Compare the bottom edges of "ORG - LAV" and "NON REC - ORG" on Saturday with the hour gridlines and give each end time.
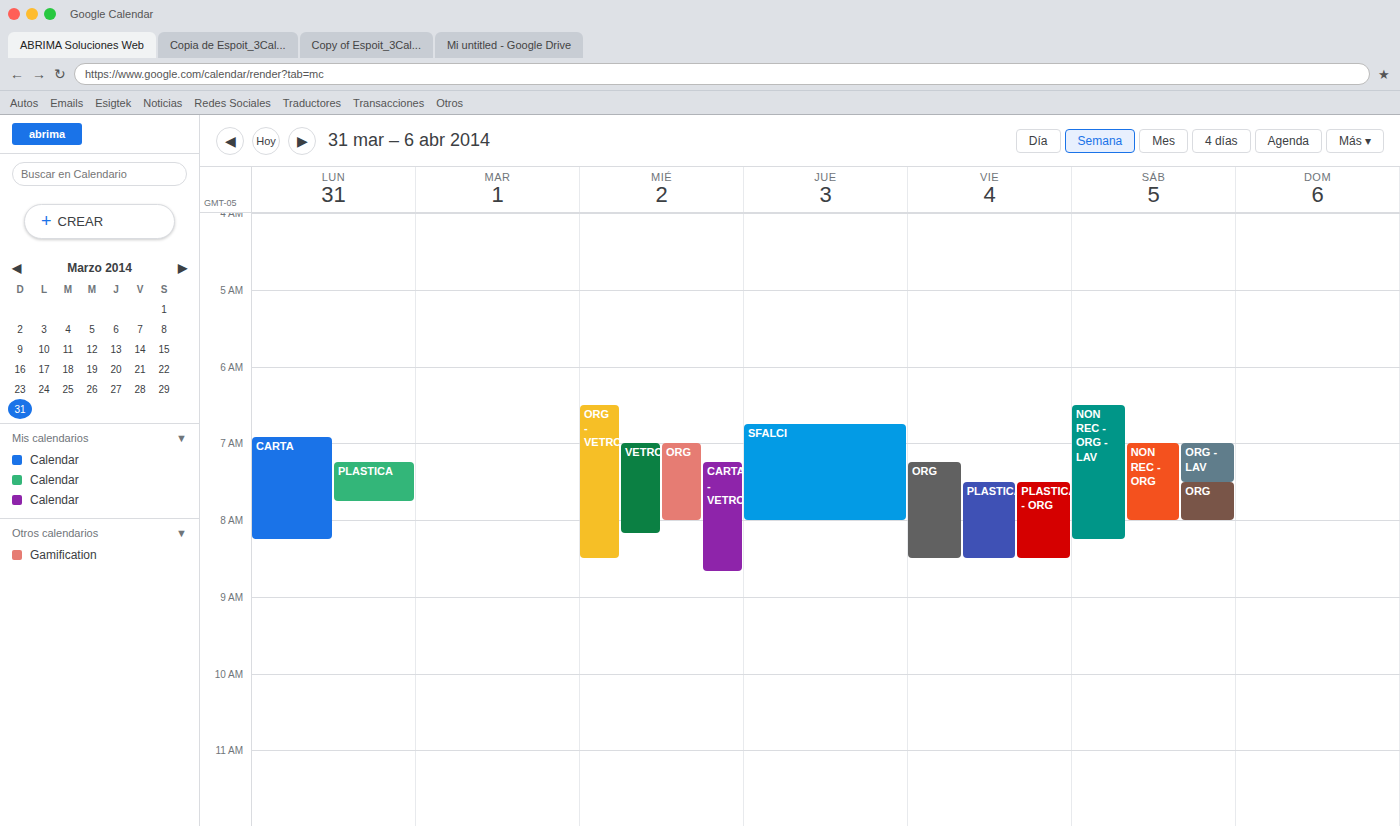
"ORG - LAV": 07:30, halfway between the 07:00 and 08:00 lines. "NON REC - ORG": 08:00, exactly on the 08:00 line.